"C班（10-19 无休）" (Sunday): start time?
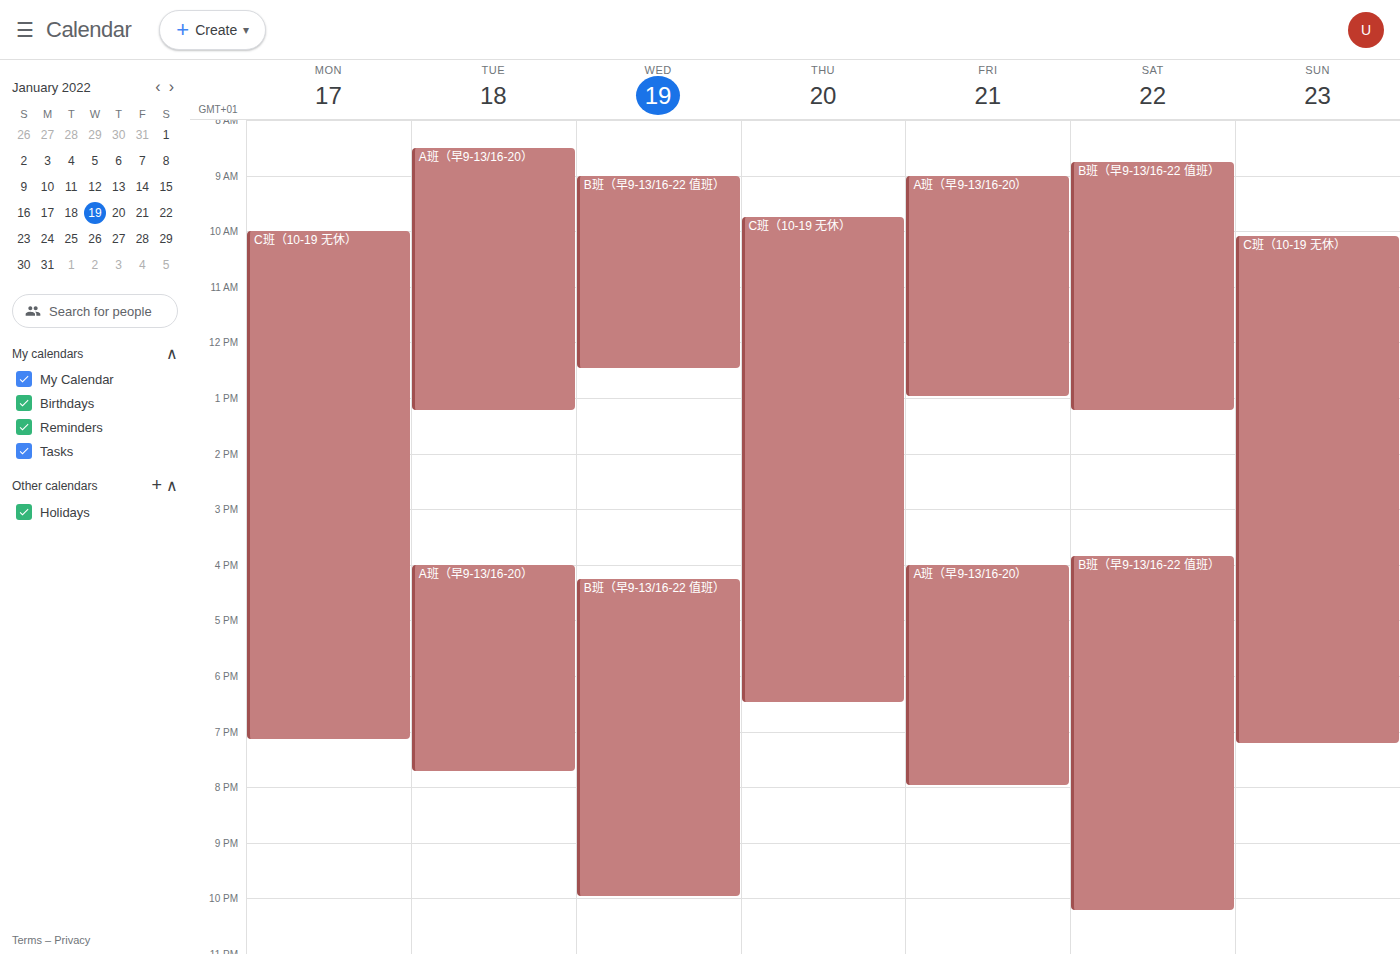
10:05 AM